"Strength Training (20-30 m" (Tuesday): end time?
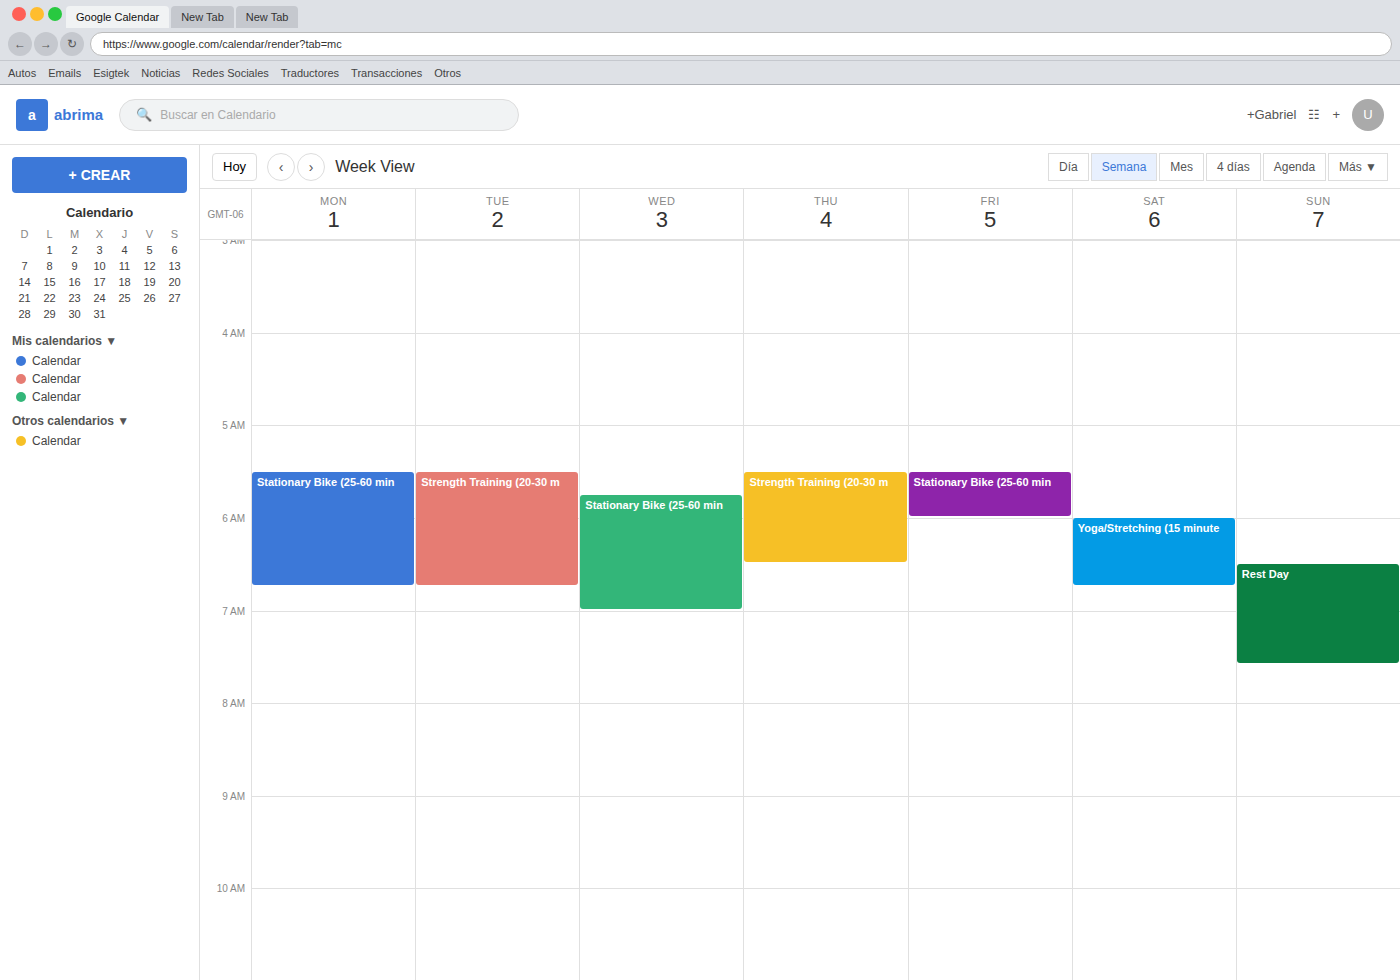
6:45 AM